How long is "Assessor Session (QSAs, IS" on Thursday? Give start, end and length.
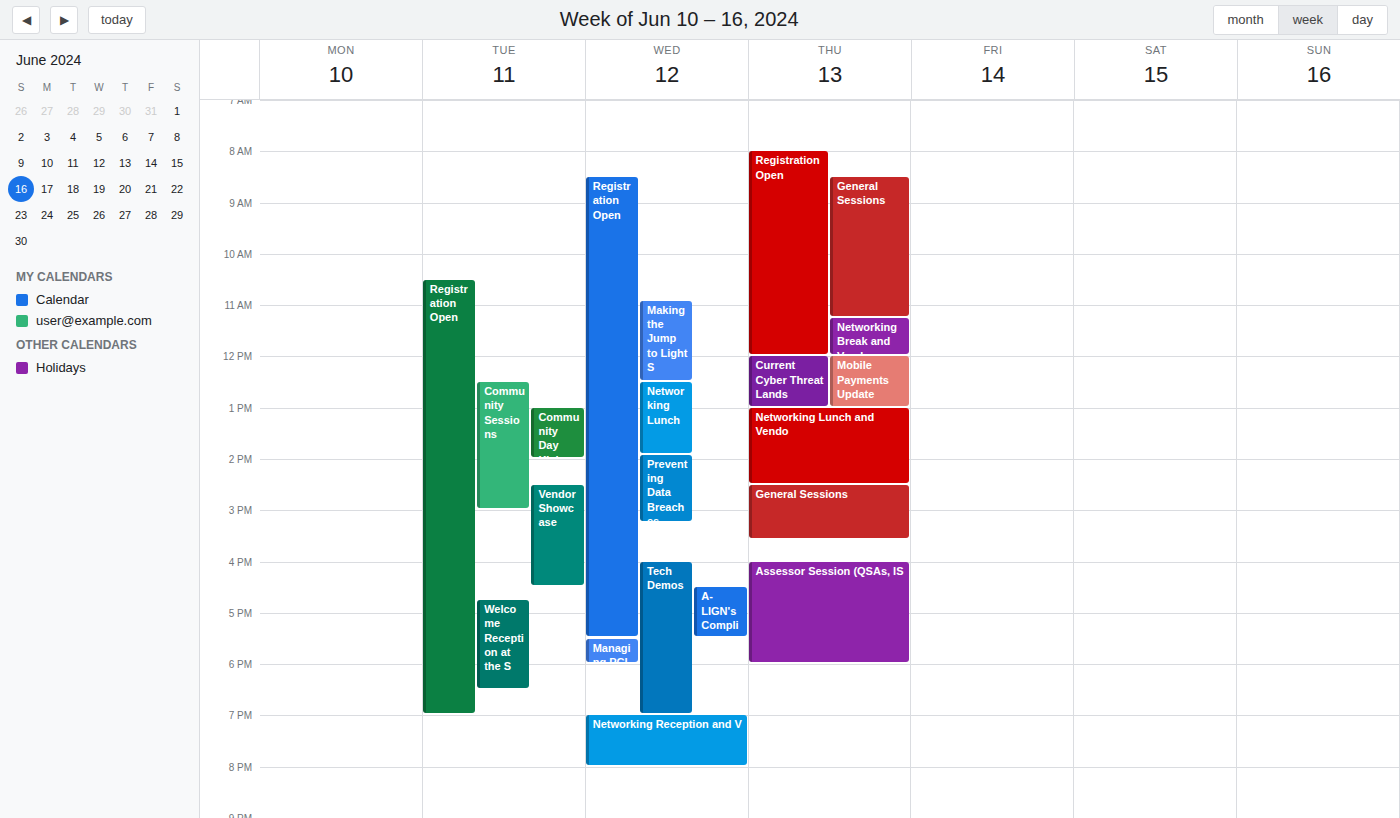
4:00 PM to 6:00 PM, 2 hours